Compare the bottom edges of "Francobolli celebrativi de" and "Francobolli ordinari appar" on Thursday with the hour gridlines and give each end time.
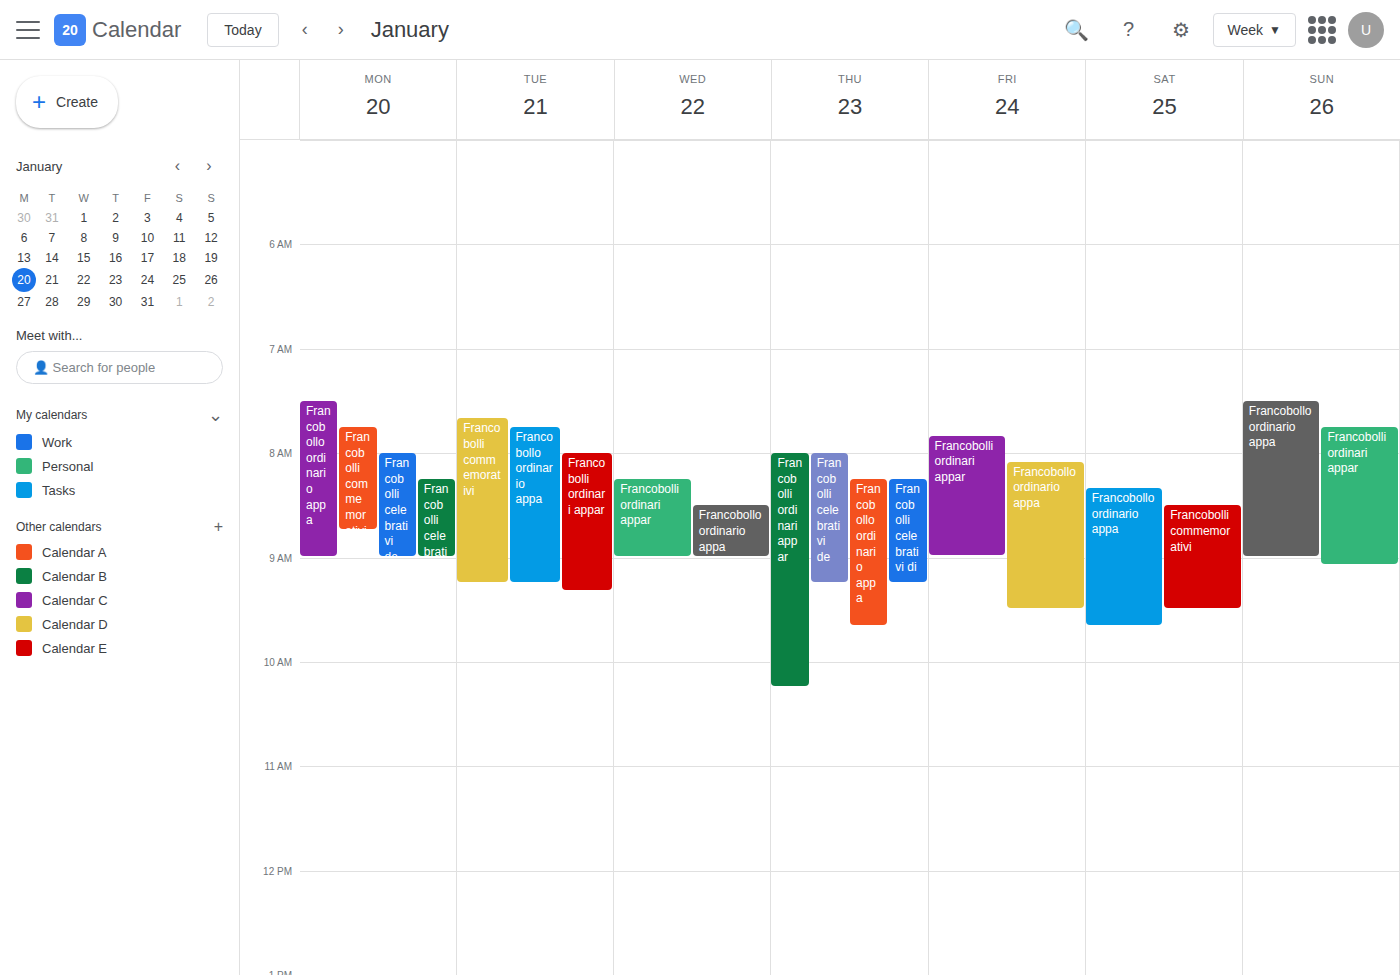
"Francobolli celebrativi de": 9:15 AM, neither: a quarter of the way from the 9 AM line to the 10 AM line. "Francobolli ordinari appar": 10:15 AM, neither: a quarter of the way from the 10 AM line to the 11 AM line.